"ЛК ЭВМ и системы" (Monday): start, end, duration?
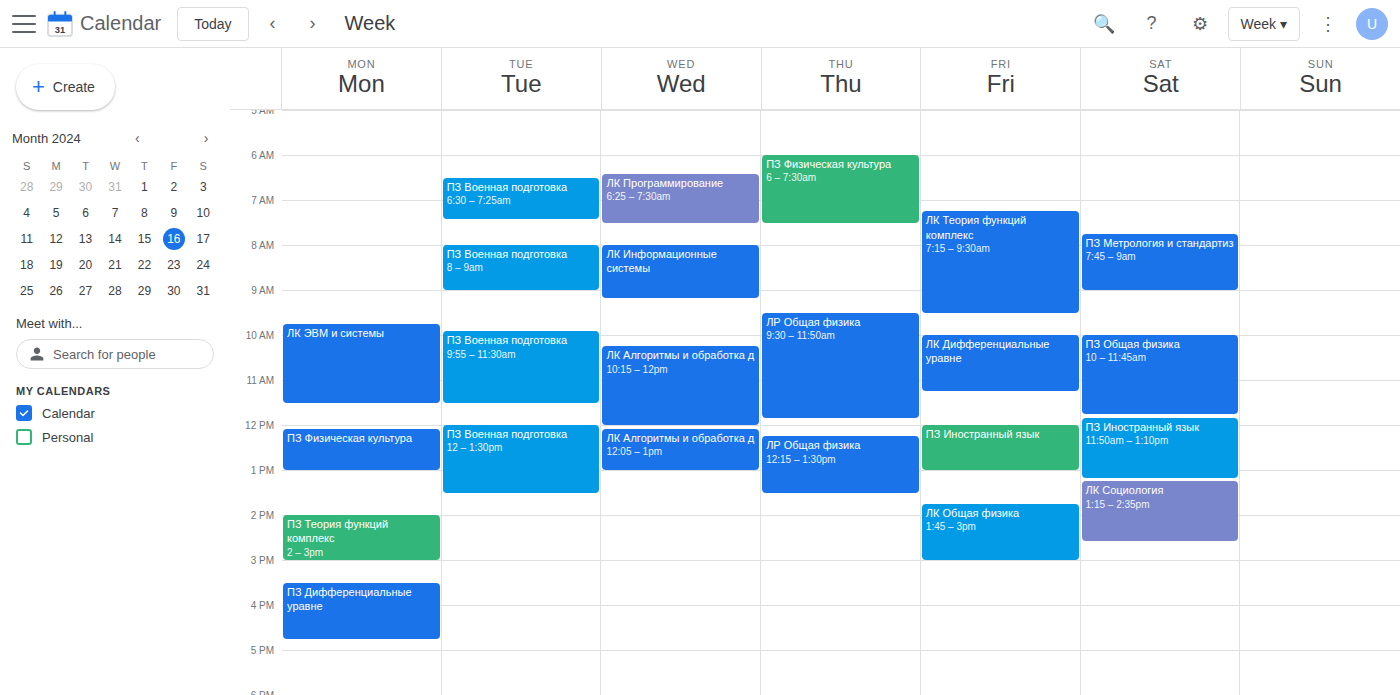
9:45 AM to 11:30 AM, 1 hour 45 minutes